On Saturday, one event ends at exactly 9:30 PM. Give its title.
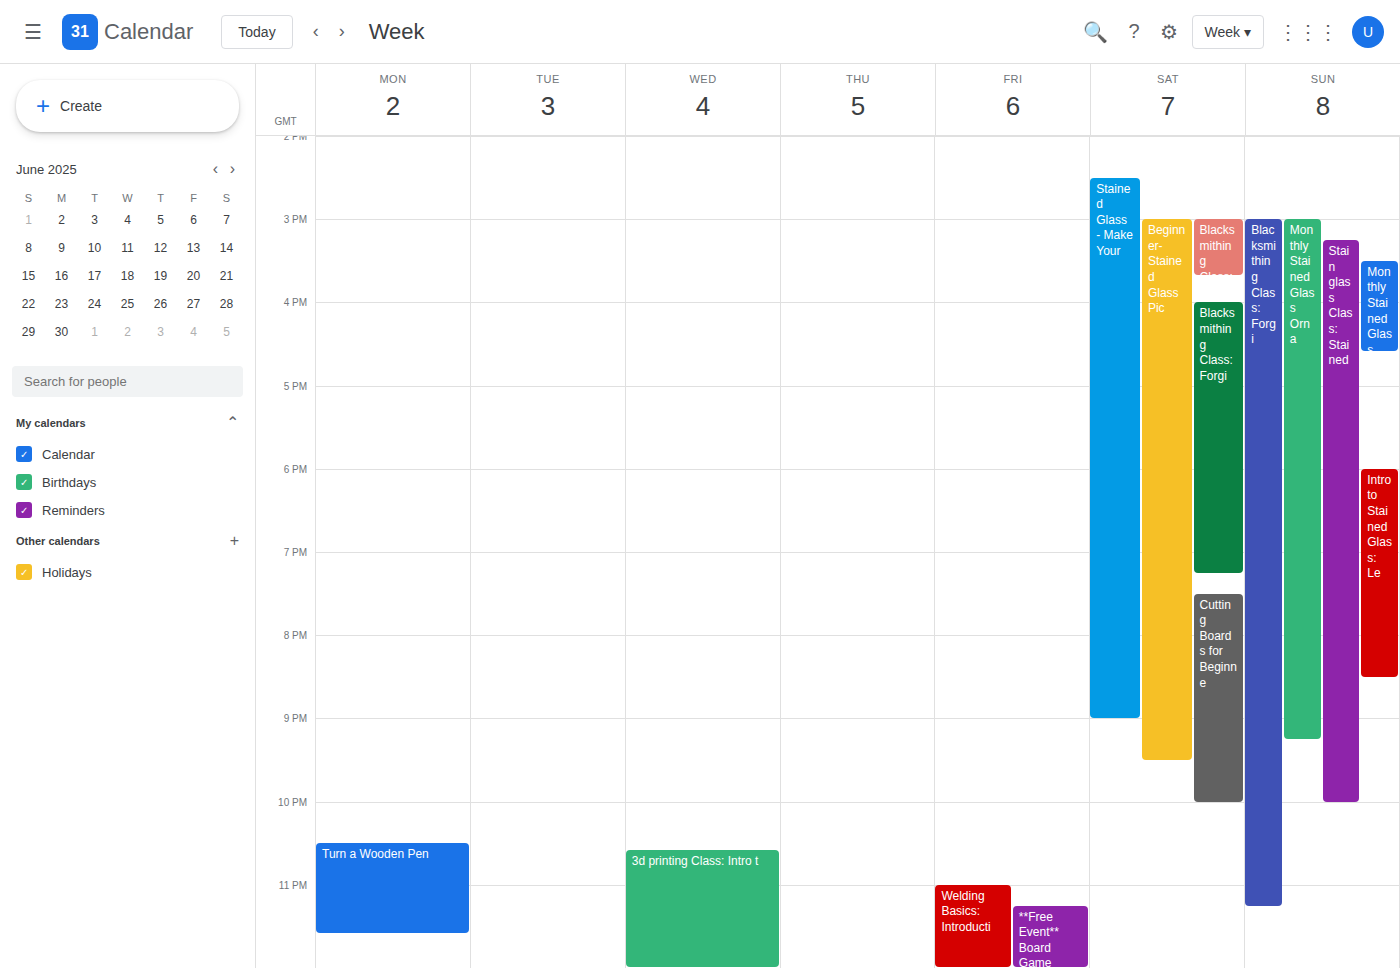
"Beginner-Stained Glass Pic"